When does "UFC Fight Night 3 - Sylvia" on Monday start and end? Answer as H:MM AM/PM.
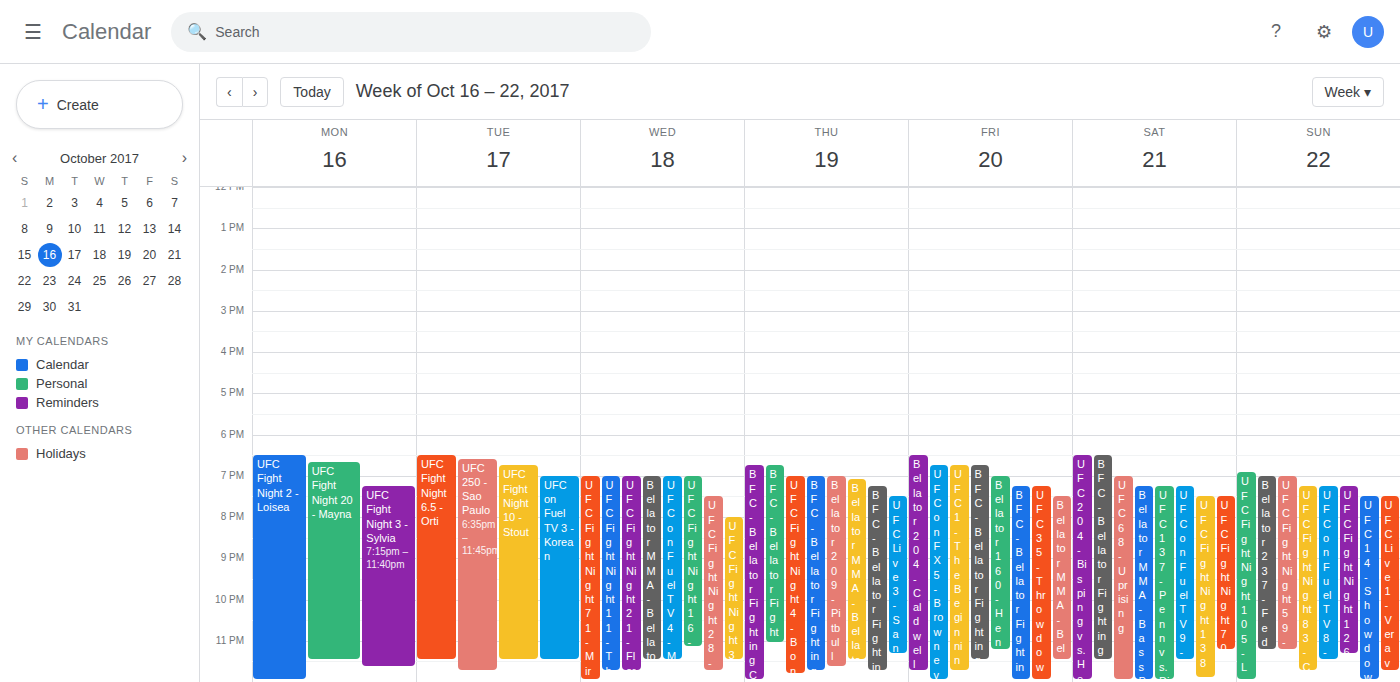
7:15 PM to 11:40 PM